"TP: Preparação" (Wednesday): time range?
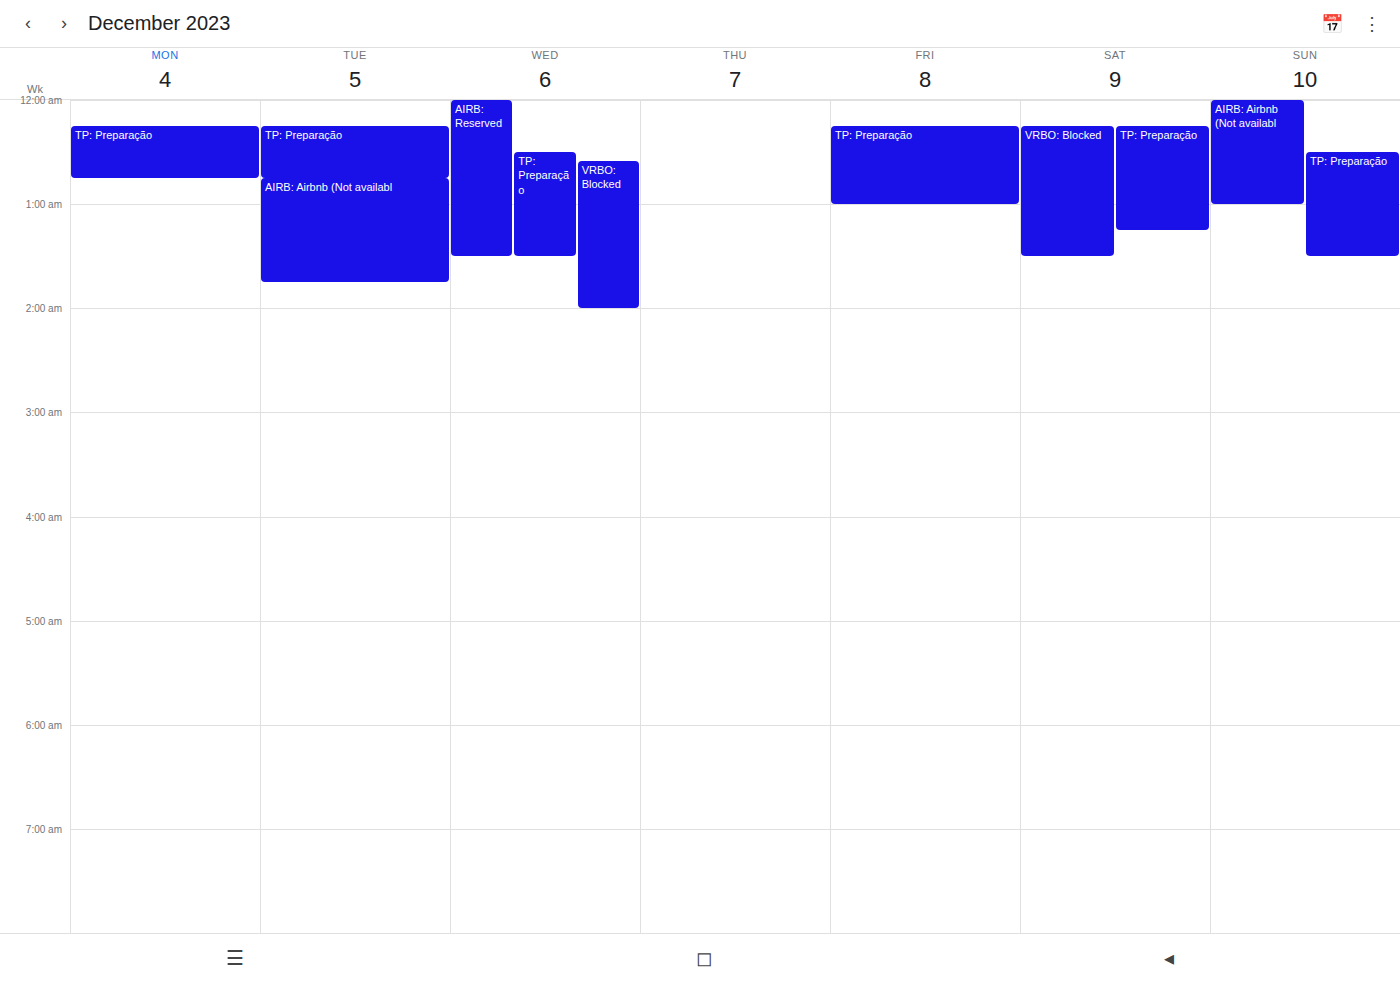
12:30 AM to 1:30 AM